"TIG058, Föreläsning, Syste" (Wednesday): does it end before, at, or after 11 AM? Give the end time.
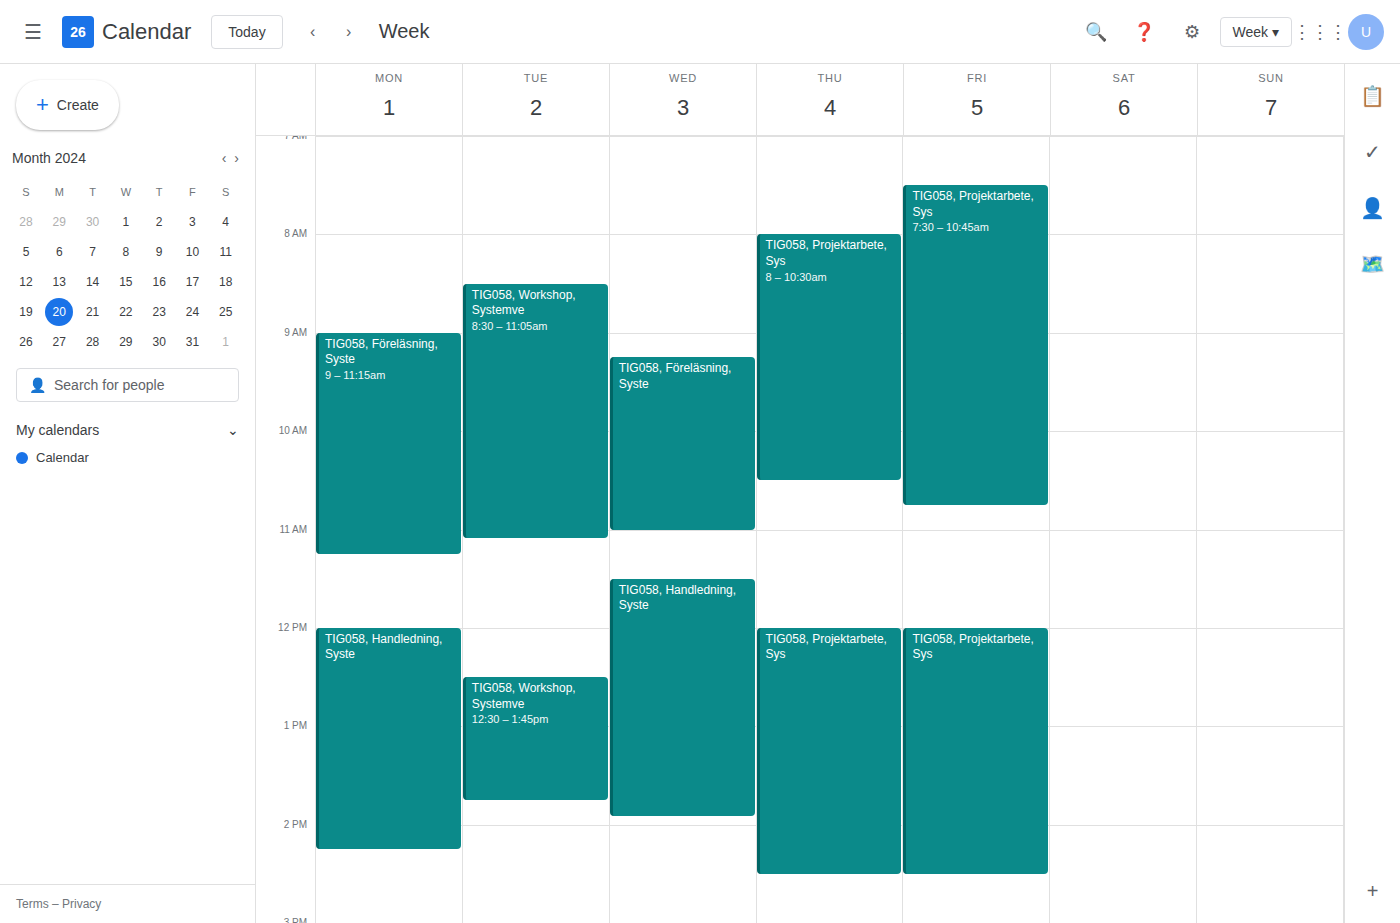
11:00 AM -- exactly at 11 AM, on the 11 AM line.